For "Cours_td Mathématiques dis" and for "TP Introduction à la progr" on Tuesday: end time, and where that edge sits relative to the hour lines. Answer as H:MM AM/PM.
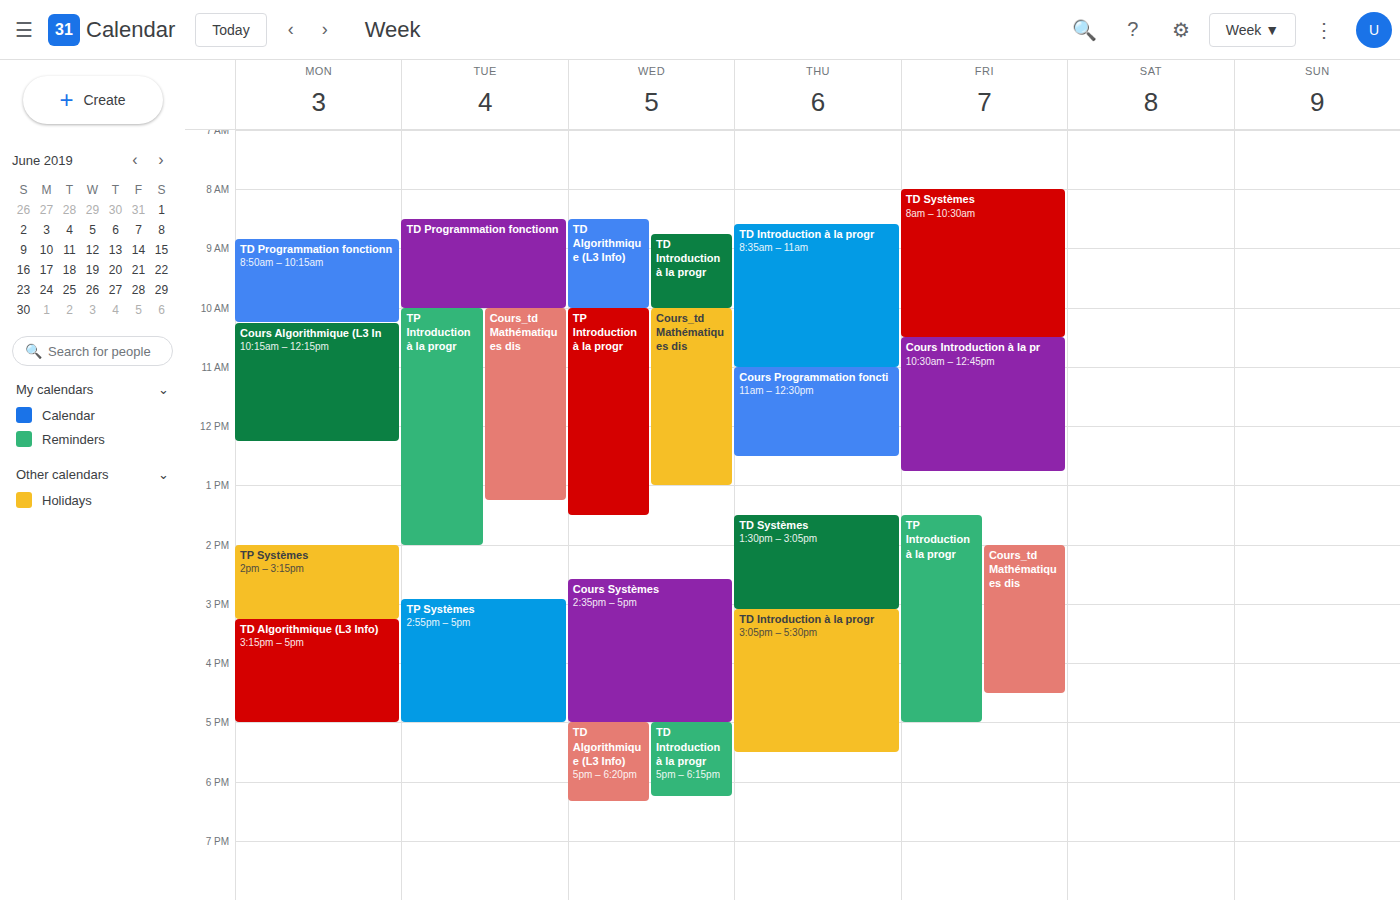
"Cours_td Mathématiques dis": 1:15 PM, neither: a quarter of the way from the 1 PM line to the 2 PM line. "TP Introduction à la progr": 2:00 PM, exactly on the 2 PM line.